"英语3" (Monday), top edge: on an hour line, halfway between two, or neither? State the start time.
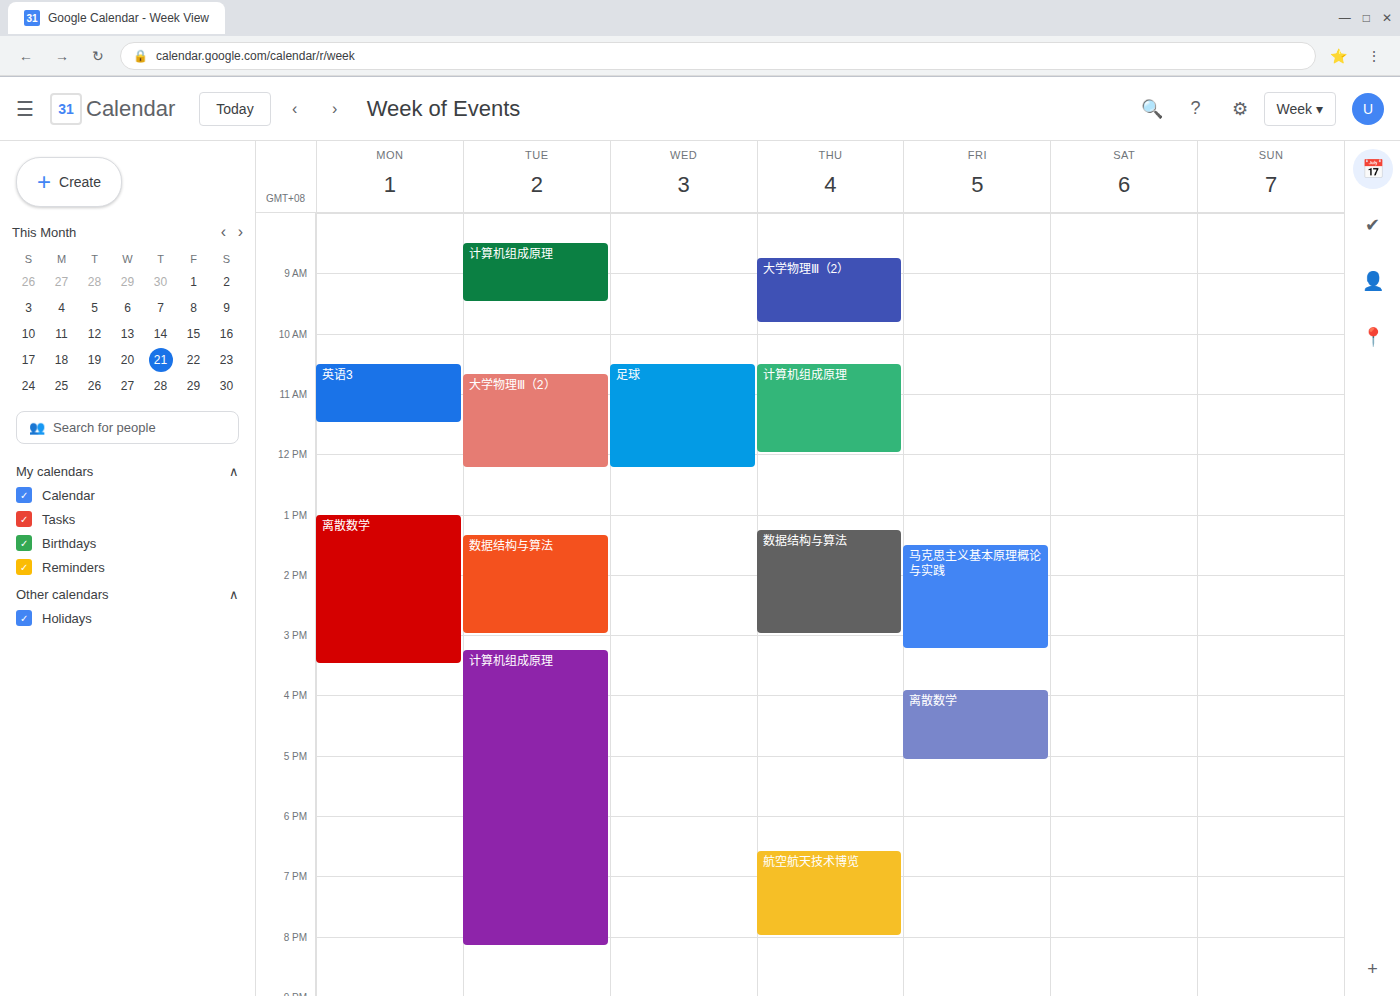
10:30 AM -- halfway between the 10 AM and 11 AM lines.